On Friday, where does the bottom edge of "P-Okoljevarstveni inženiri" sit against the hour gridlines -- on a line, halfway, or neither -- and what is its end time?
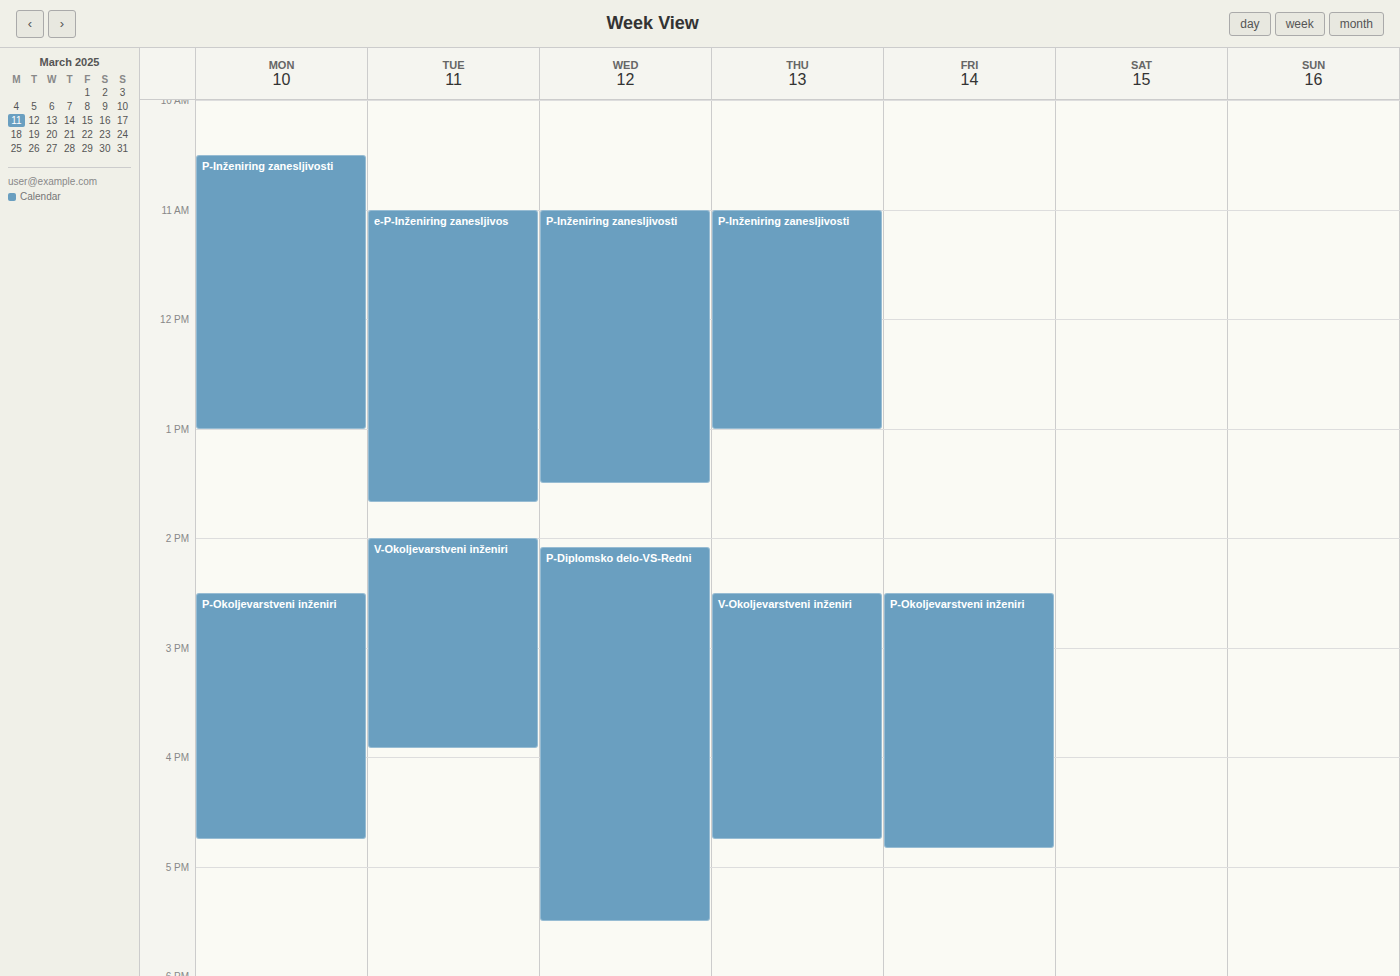
4:50 PM -- neither: 50 minutes below the 4 PM line and 10 minutes above the 5 PM line.